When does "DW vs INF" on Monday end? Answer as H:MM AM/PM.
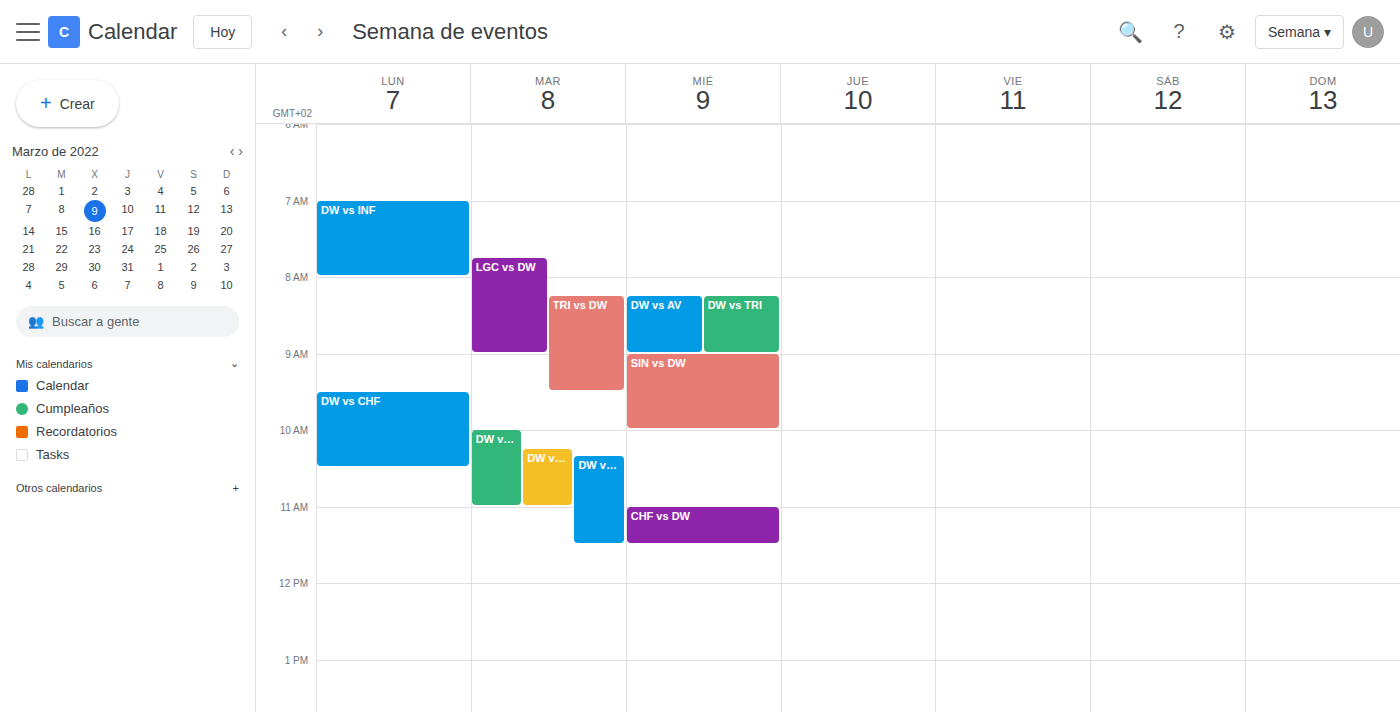
8:00 AM